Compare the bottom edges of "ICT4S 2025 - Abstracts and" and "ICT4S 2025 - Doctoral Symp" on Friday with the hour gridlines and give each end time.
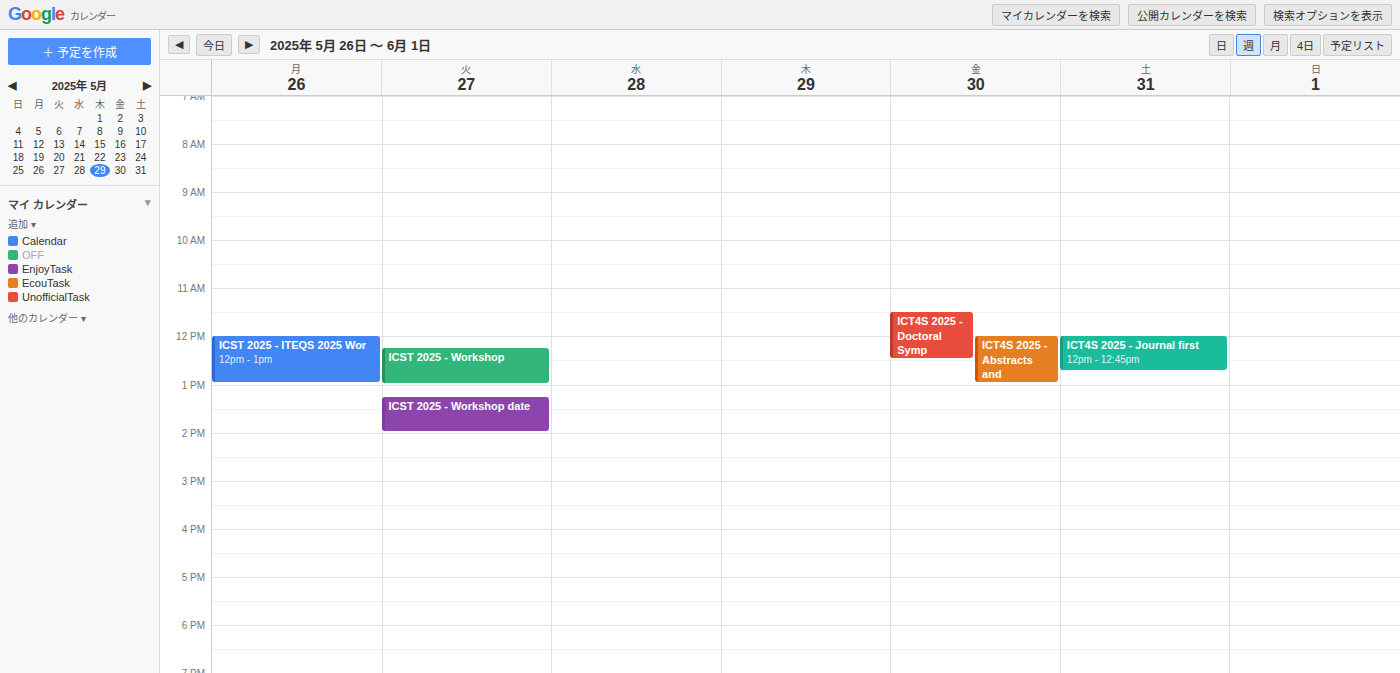
"ICT4S 2025 - Abstracts and": 1:00 PM, exactly on the 1 PM line. "ICT4S 2025 - Doctoral Symp": 12:30 PM, halfway between the 12 PM and 1 PM lines.